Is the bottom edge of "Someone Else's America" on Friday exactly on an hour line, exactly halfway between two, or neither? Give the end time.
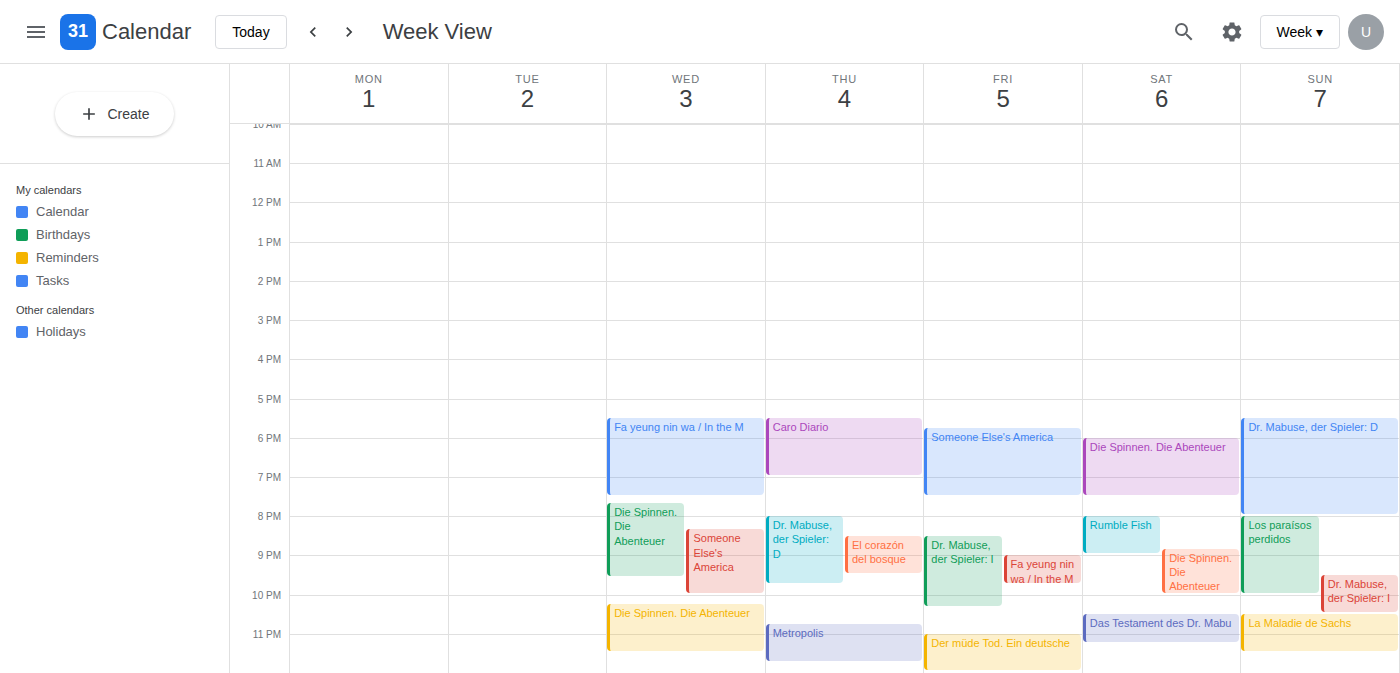
7:30 PM -- halfway between the 7 PM and 8 PM lines.